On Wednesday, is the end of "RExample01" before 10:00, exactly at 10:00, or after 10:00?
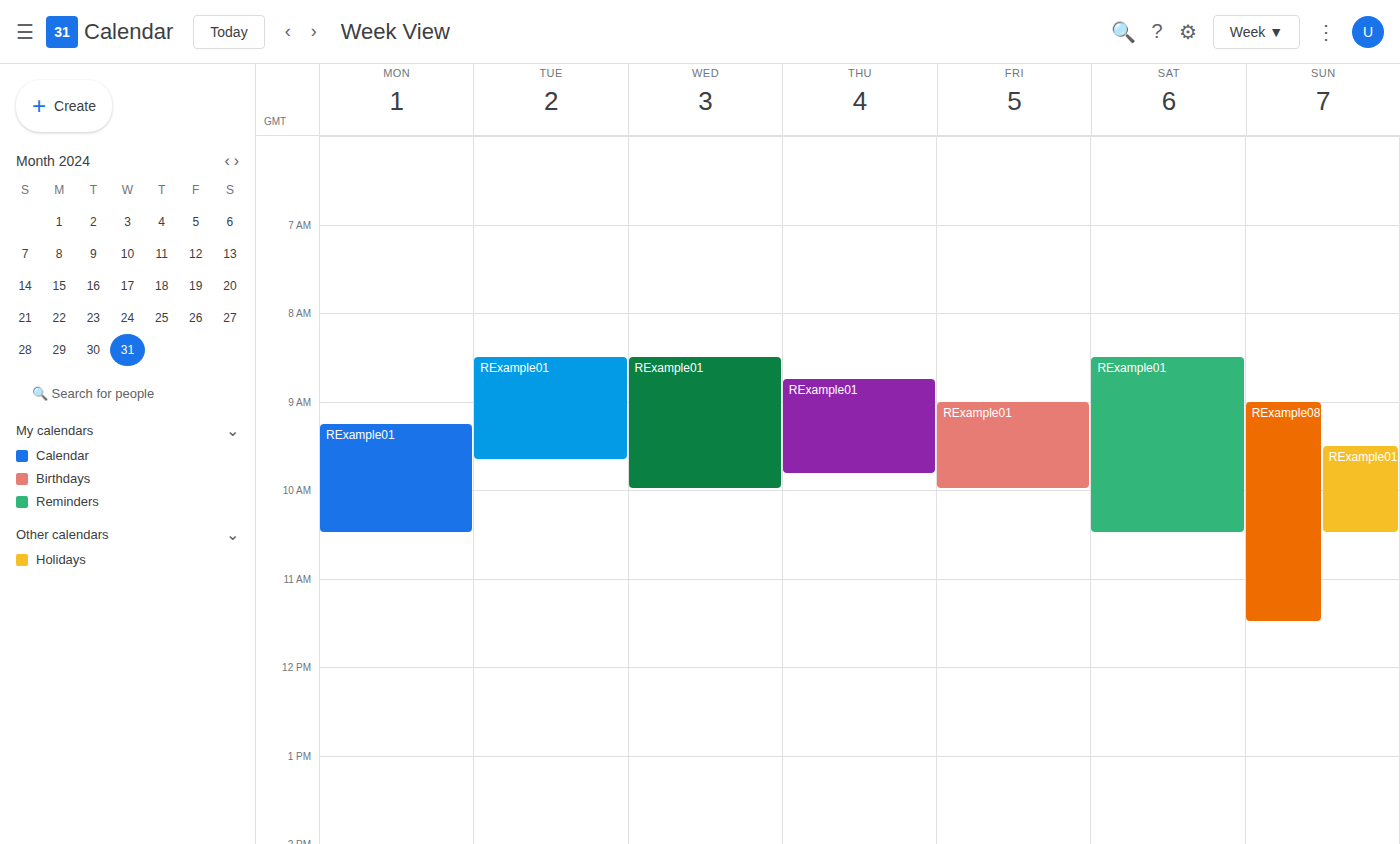
10:00 -- exactly at 10:00, on the 10:00 line.